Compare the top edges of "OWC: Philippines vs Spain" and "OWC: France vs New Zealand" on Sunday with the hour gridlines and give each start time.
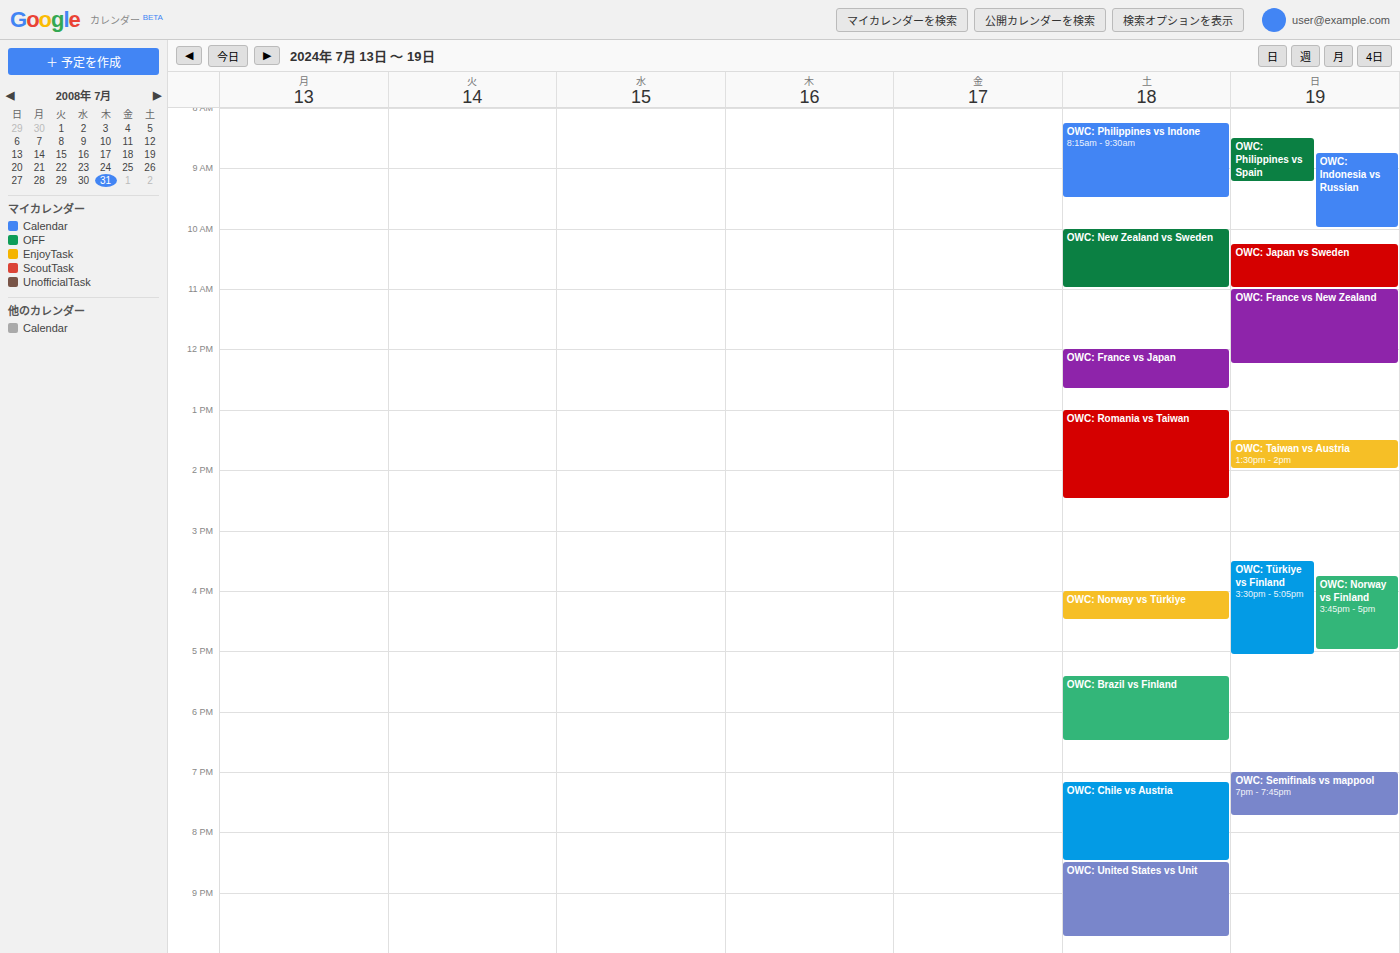
"OWC: Philippines vs Spain": 8:30 AM, halfway between the 8 AM and 9 AM lines. "OWC: France vs New Zealand": 11:00 AM, exactly on the 11 AM line.